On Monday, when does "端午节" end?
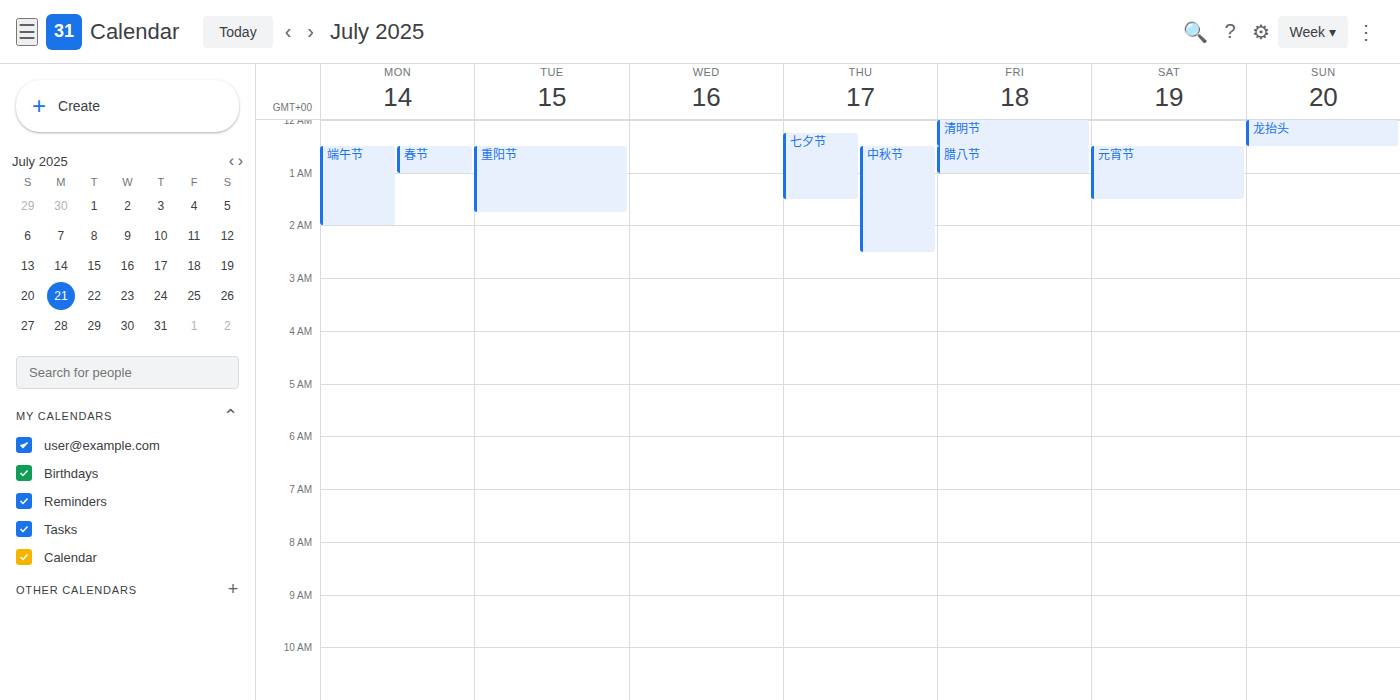
02:00